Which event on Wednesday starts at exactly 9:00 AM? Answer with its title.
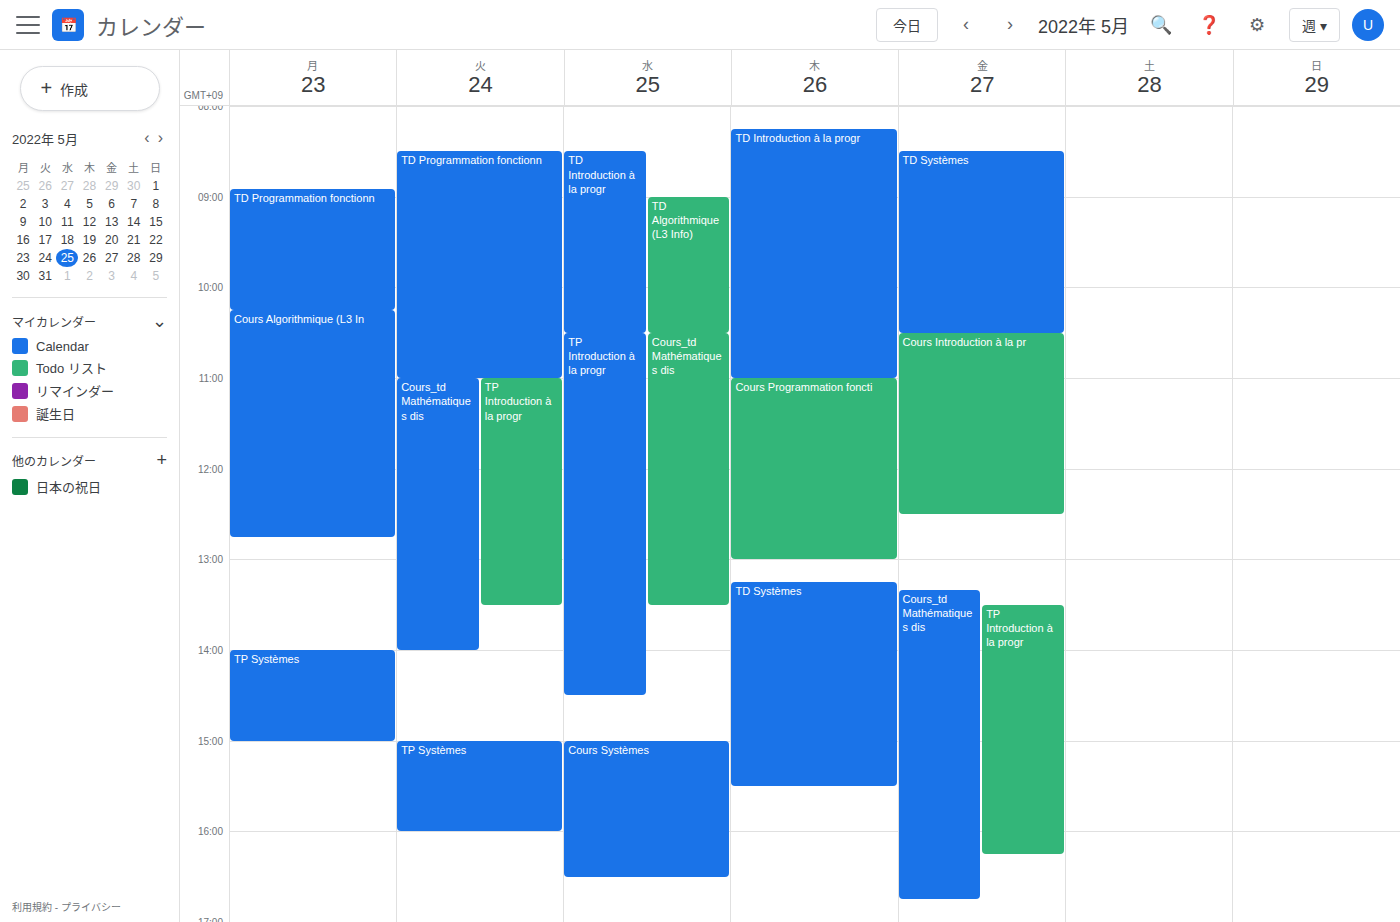
"TD Algorithmique (L3 Info)"